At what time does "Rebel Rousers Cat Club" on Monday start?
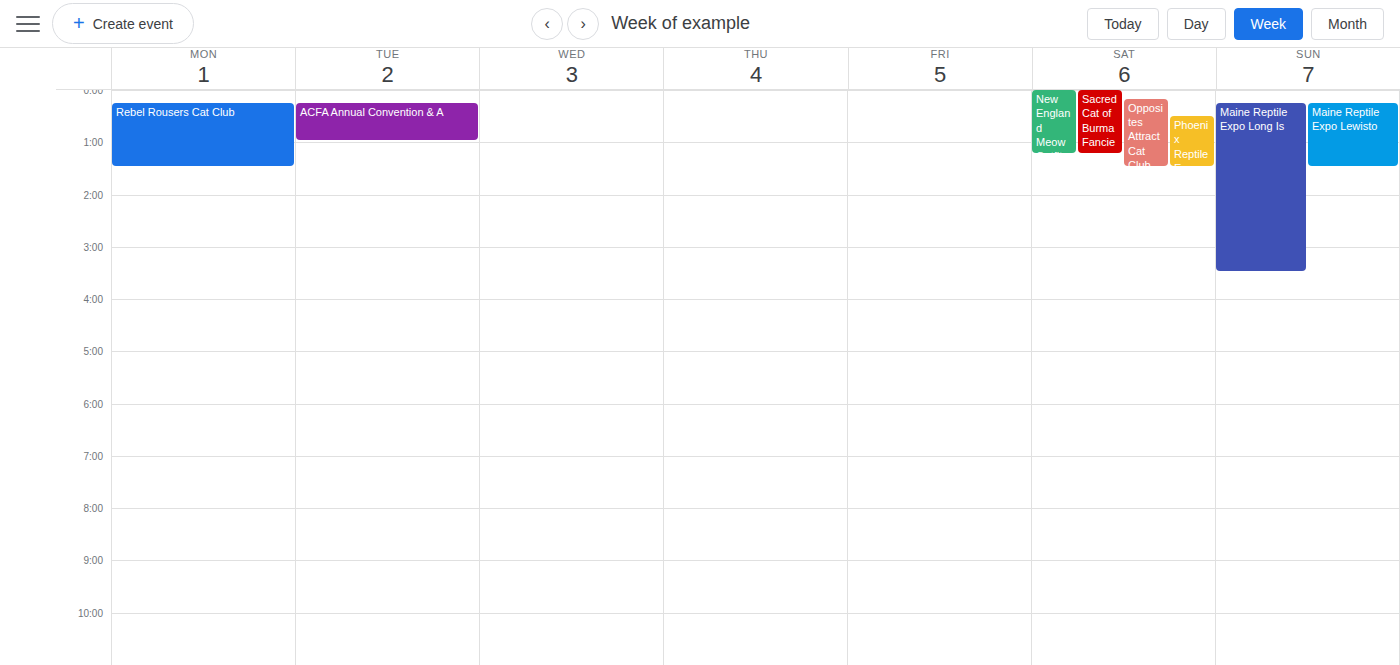
00:15